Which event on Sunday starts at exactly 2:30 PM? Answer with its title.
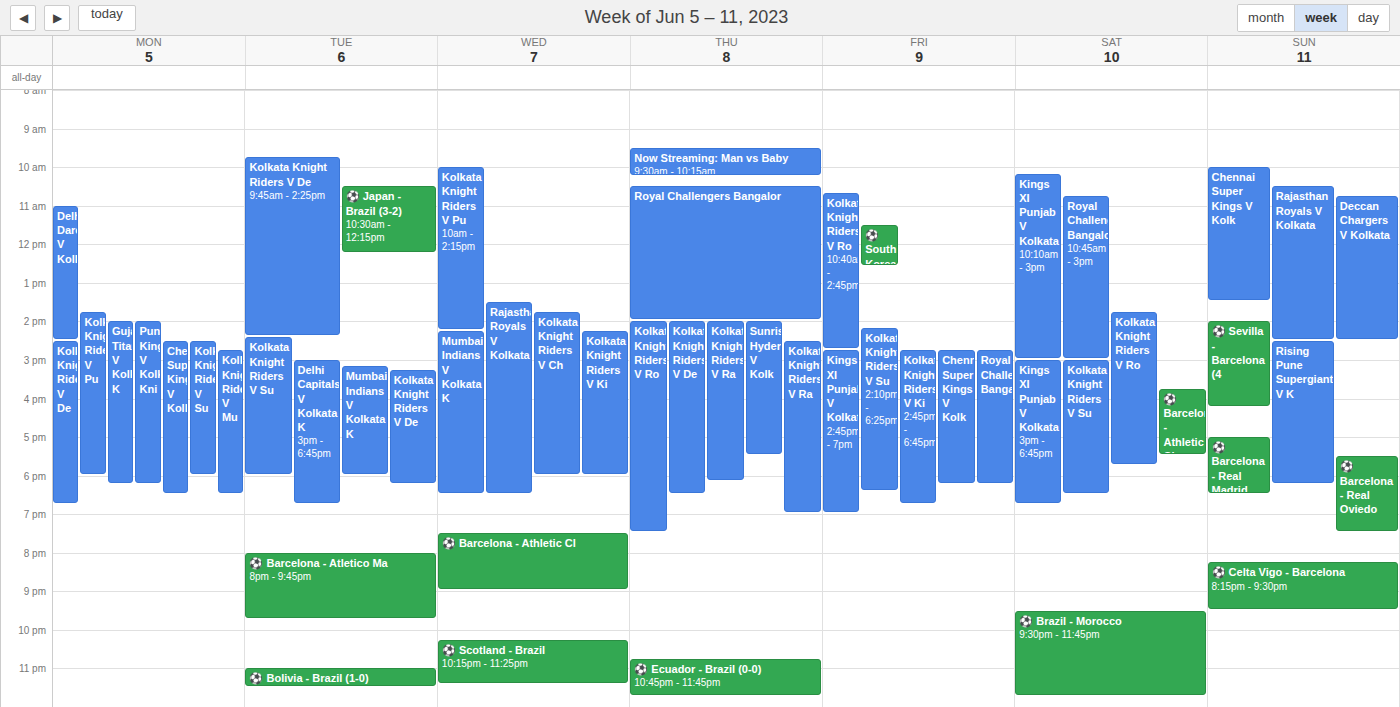
"Rising Pune Supergiant V K"